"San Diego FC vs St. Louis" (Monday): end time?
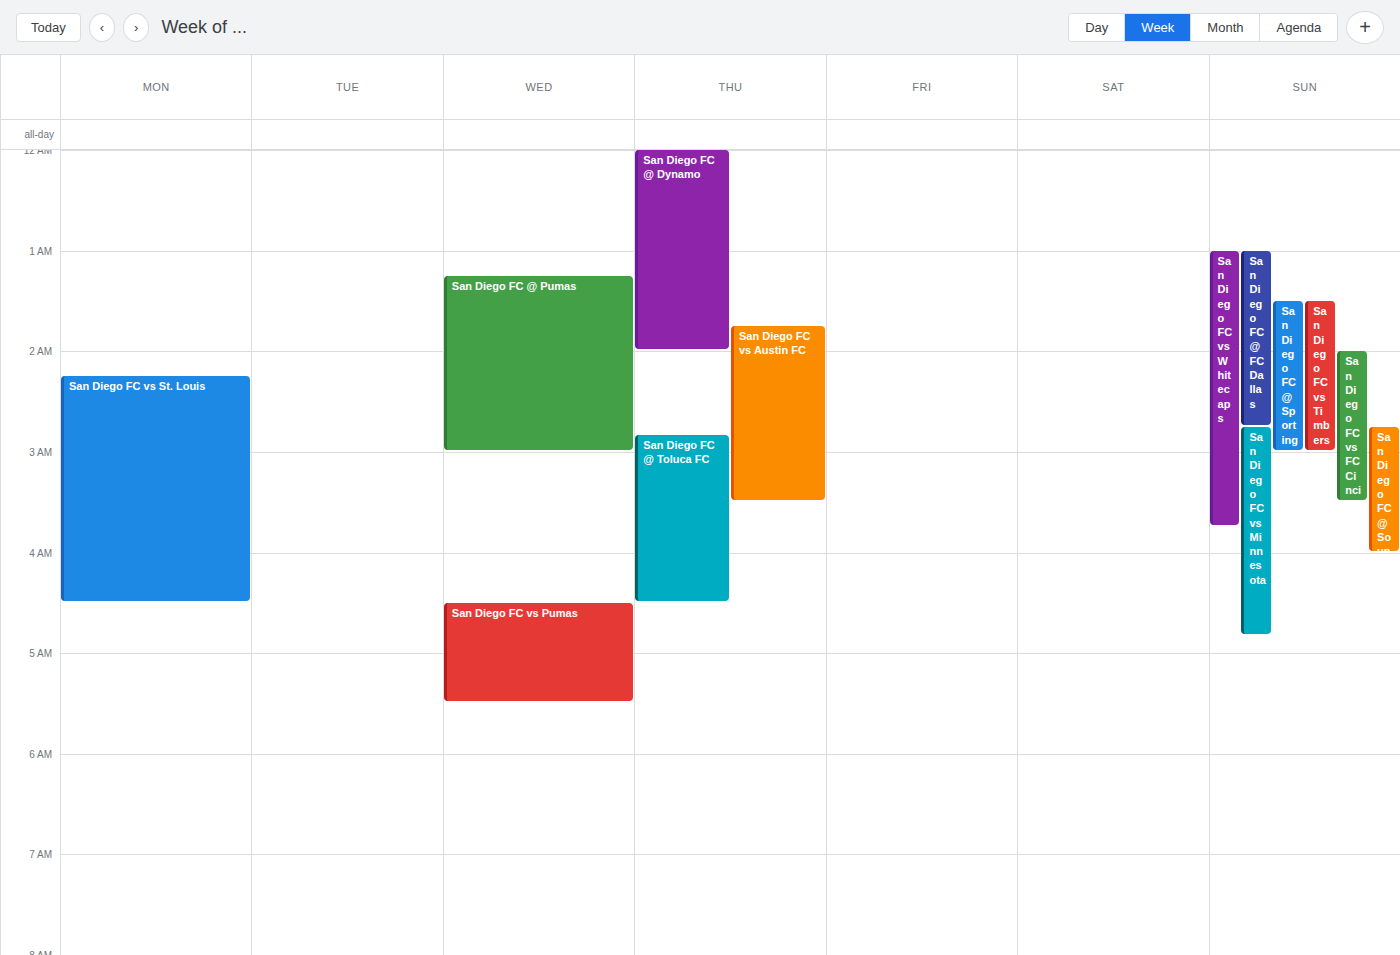
4:30 AM